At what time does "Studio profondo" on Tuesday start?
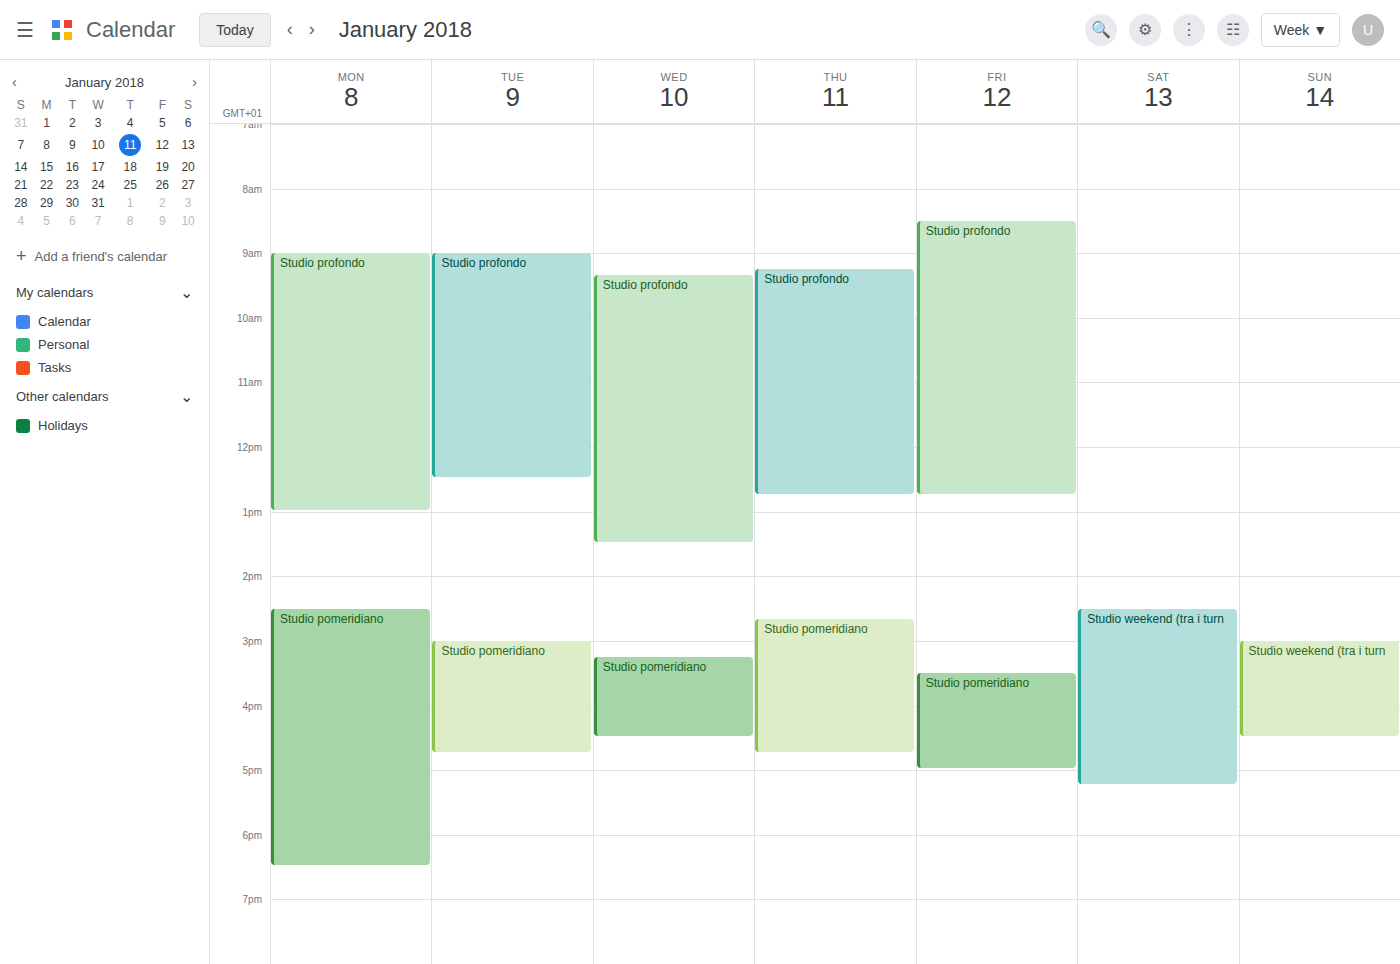
9:00 AM